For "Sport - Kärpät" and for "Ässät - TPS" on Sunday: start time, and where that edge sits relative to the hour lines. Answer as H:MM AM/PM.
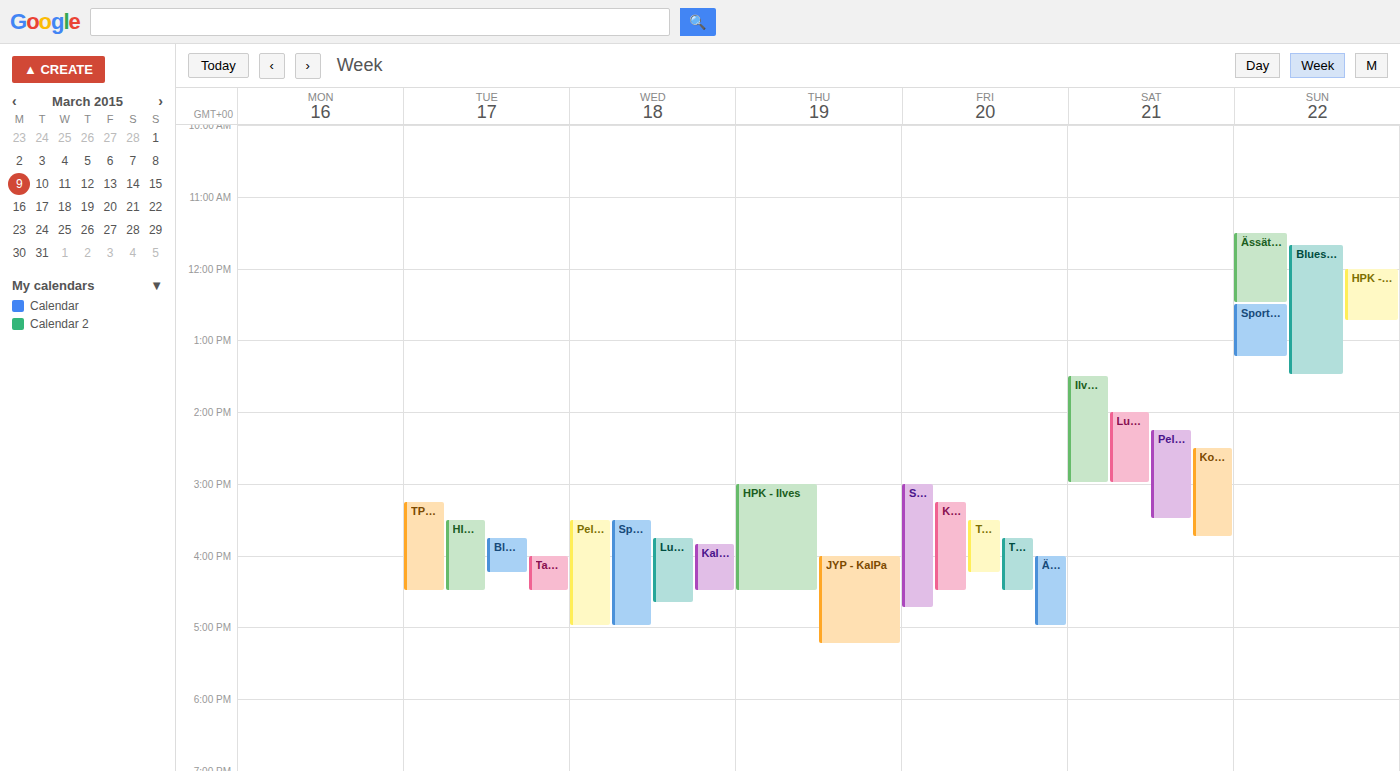
"Sport - Kärpät": 12:30 PM, halfway between the 12 PM and 1 PM lines. "Ässät - TPS": 11:30 AM, halfway between the 11 AM and 12 PM lines.